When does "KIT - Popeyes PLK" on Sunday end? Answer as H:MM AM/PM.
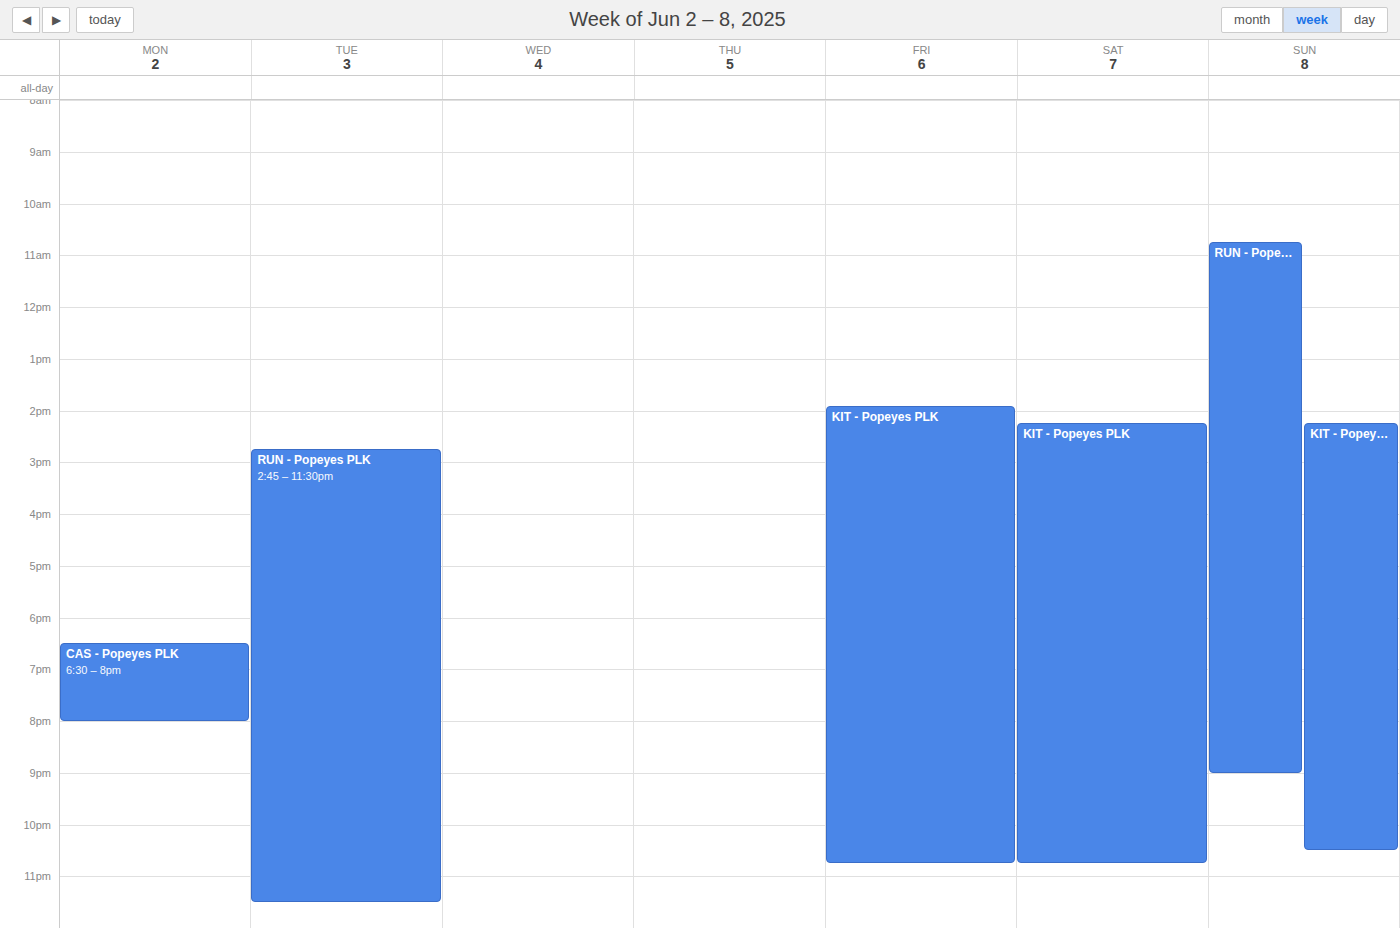
10:30 PM